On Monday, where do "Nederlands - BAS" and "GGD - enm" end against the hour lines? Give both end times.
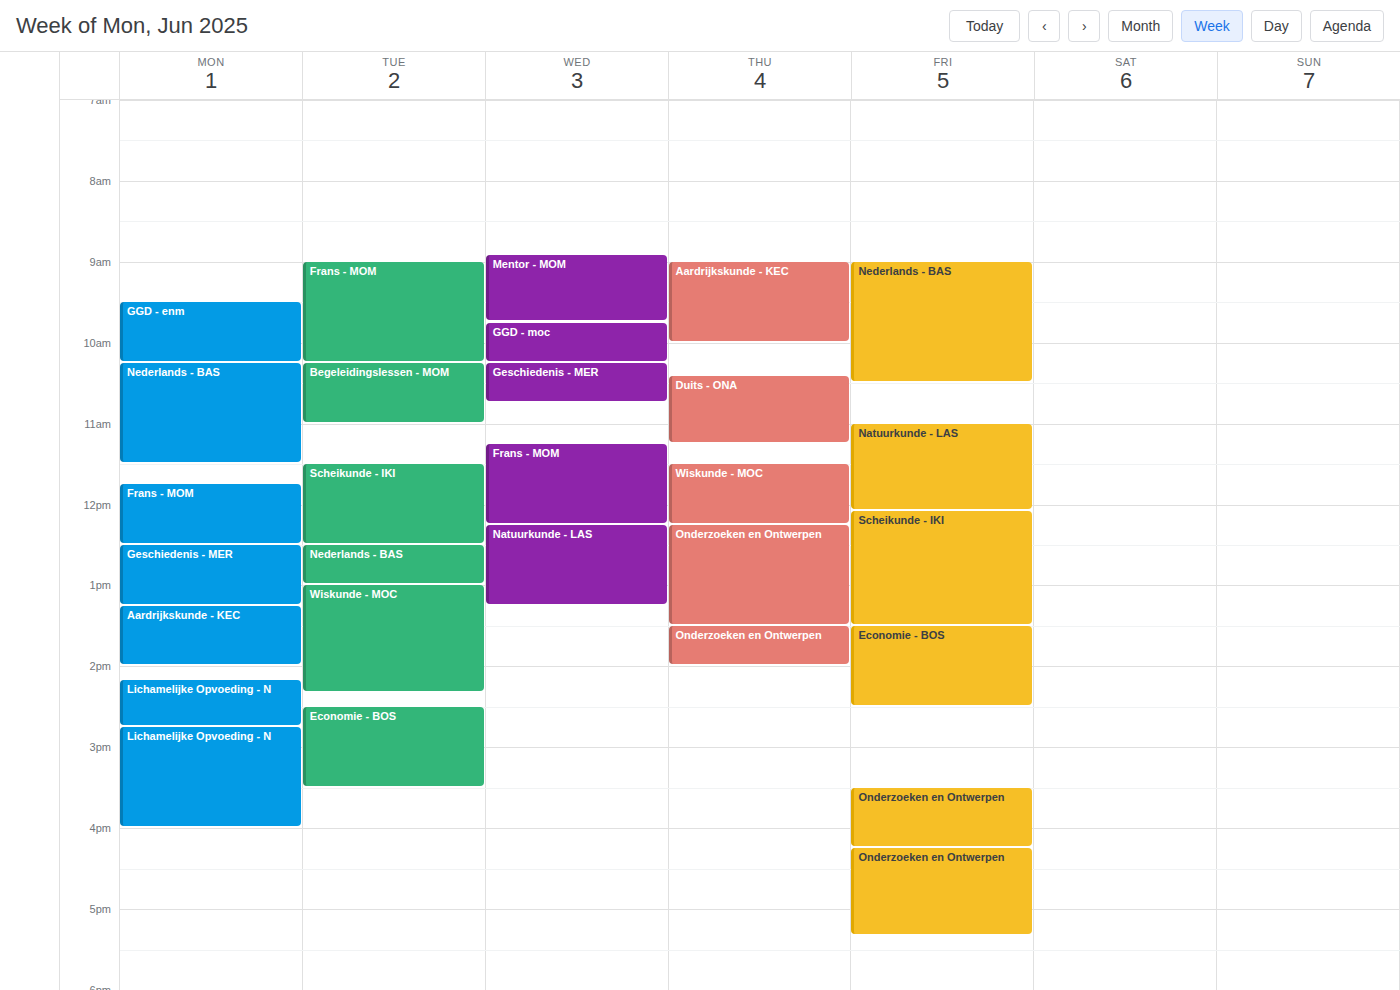
"Nederlands - BAS": 11:30 AM, halfway between the 11 AM and 12 PM lines. "GGD - enm": 10:15 AM, neither: a quarter of the way from the 10 AM line to the 11 AM line.